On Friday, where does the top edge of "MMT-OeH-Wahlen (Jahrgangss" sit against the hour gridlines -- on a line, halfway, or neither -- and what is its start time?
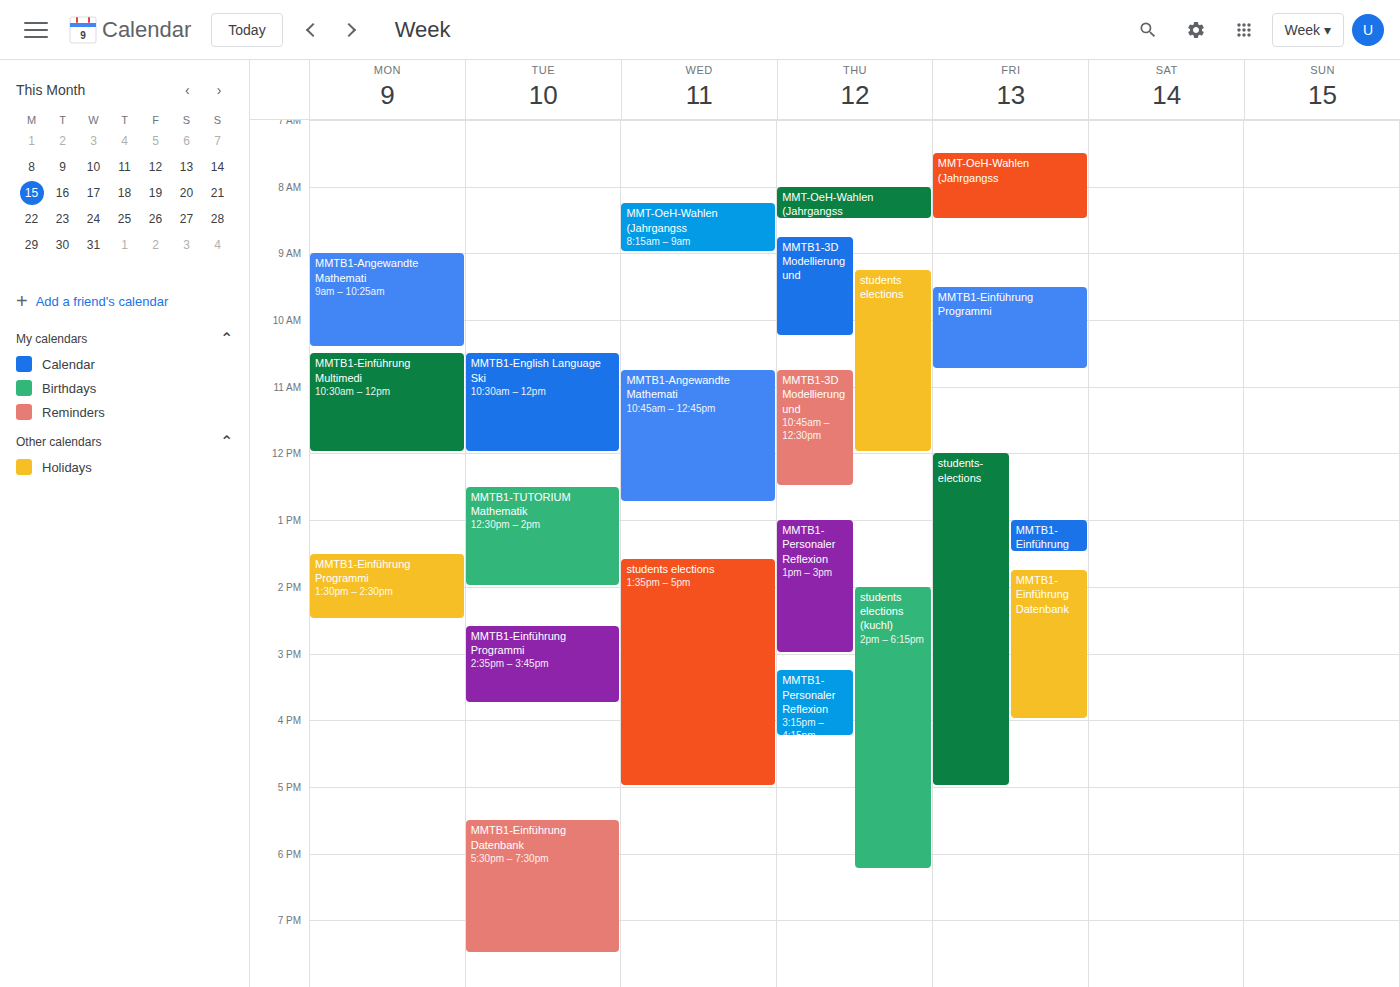
7:30 AM -- halfway between the 7 AM and 8 AM lines.